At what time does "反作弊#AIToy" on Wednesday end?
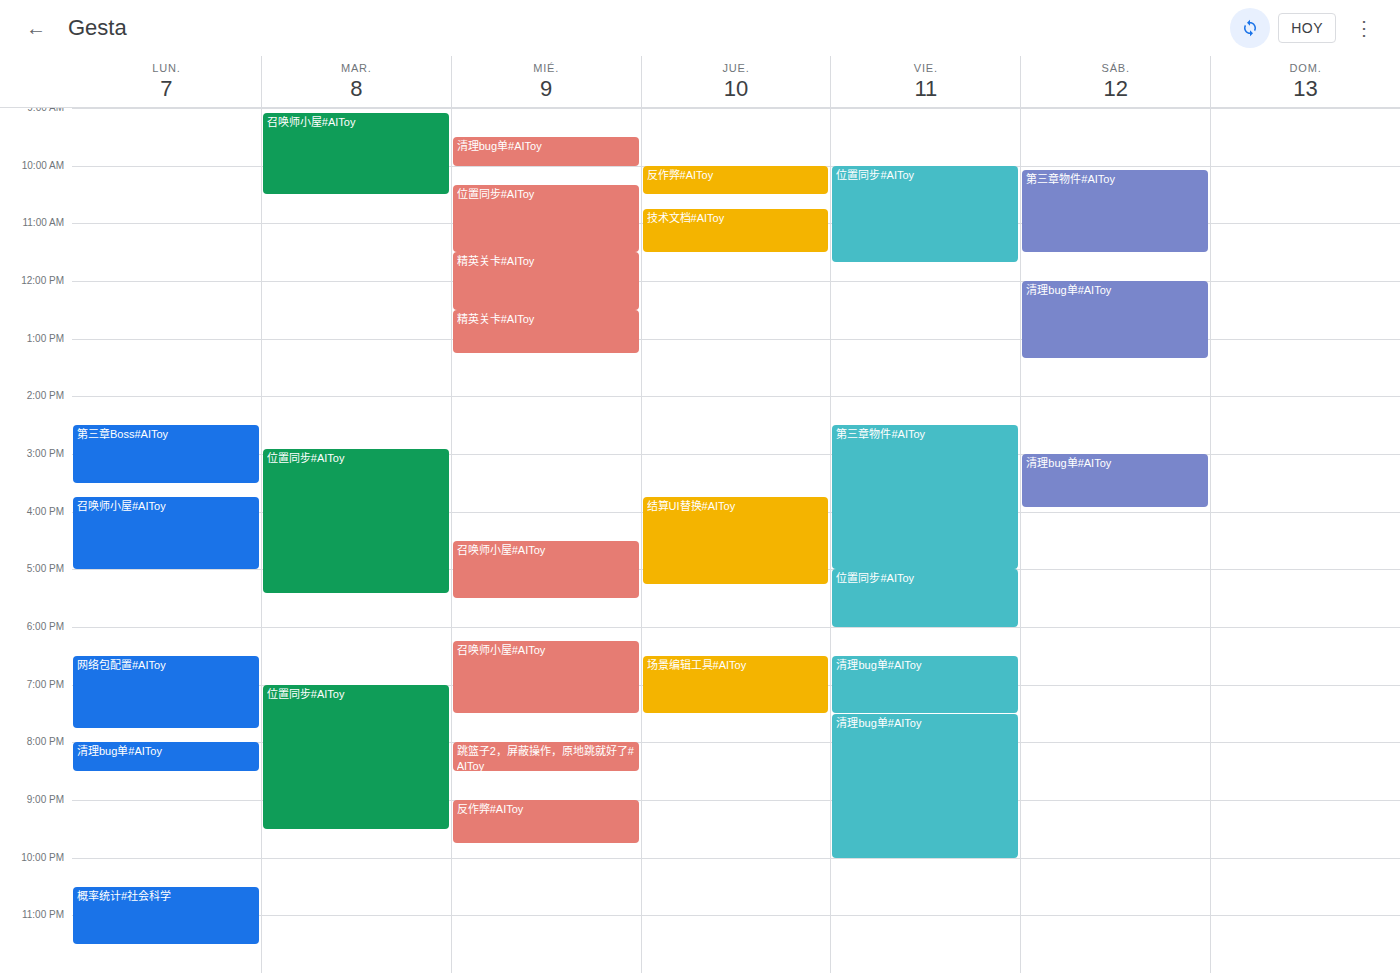
9:45 PM